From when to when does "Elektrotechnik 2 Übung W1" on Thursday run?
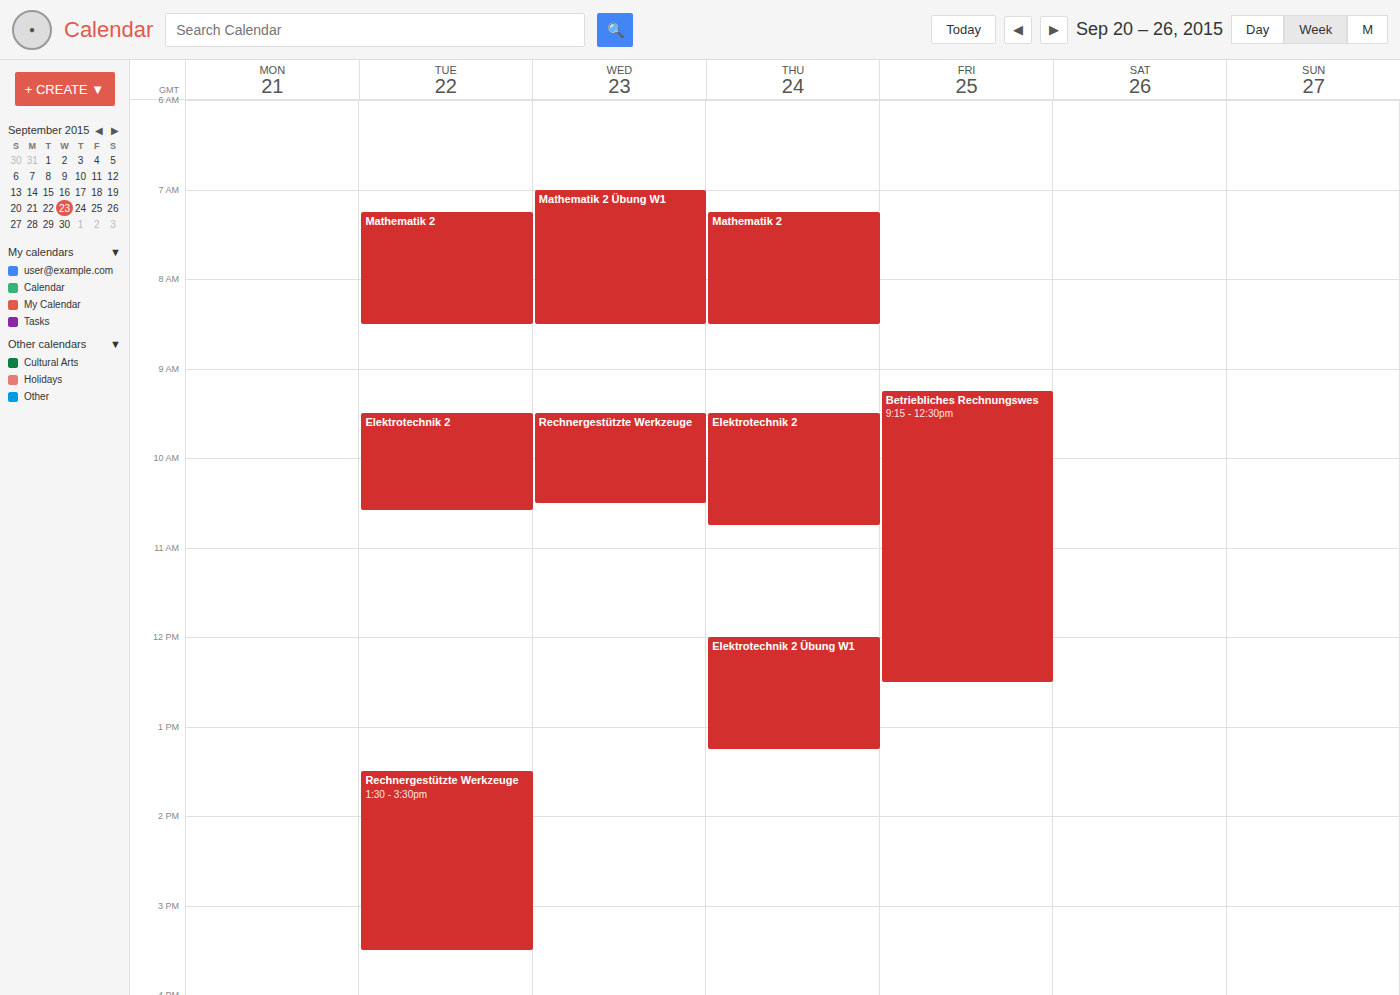
12:00 PM to 1:15 PM